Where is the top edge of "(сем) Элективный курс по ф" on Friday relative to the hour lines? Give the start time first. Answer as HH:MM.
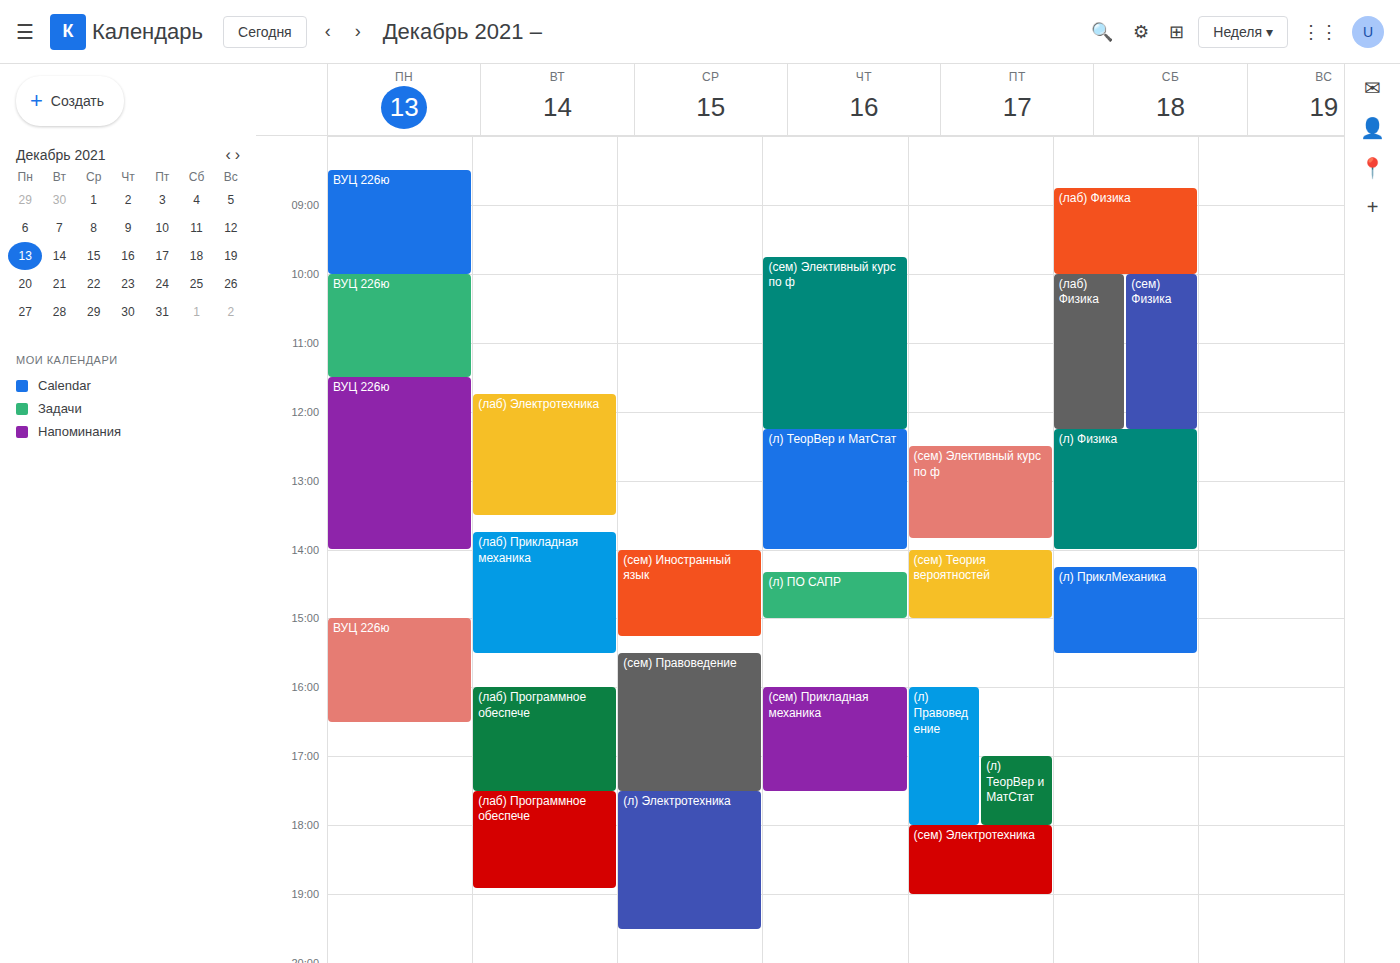
12:30 -- halfway between the 12:00 and 13:00 lines.